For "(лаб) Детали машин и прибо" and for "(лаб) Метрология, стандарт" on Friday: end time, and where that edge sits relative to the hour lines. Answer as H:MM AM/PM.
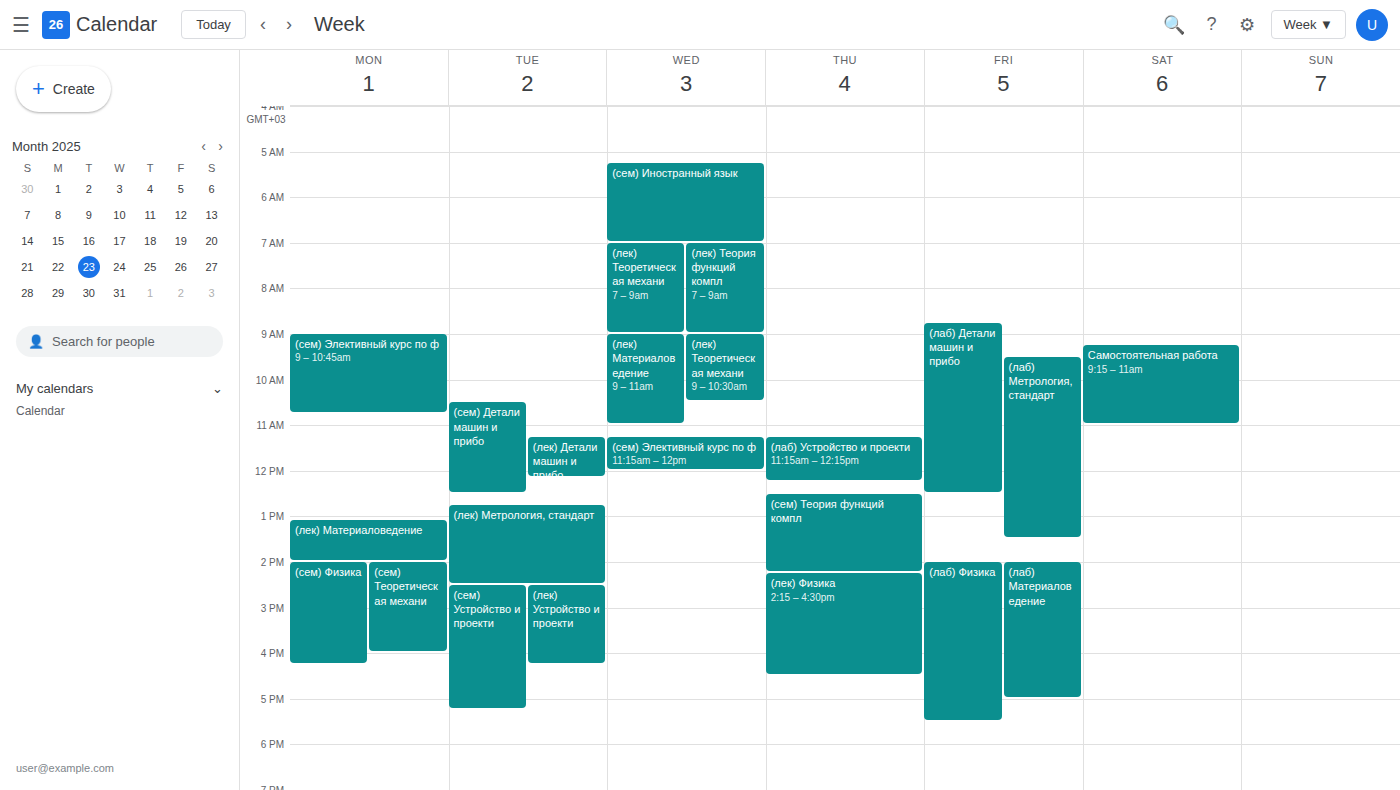
"(лаб) Детали машин и прибо": 12:30 PM, halfway between the 12 PM and 1 PM lines. "(лаб) Метрология, стандарт": 1:30 PM, halfway between the 1 PM and 2 PM lines.